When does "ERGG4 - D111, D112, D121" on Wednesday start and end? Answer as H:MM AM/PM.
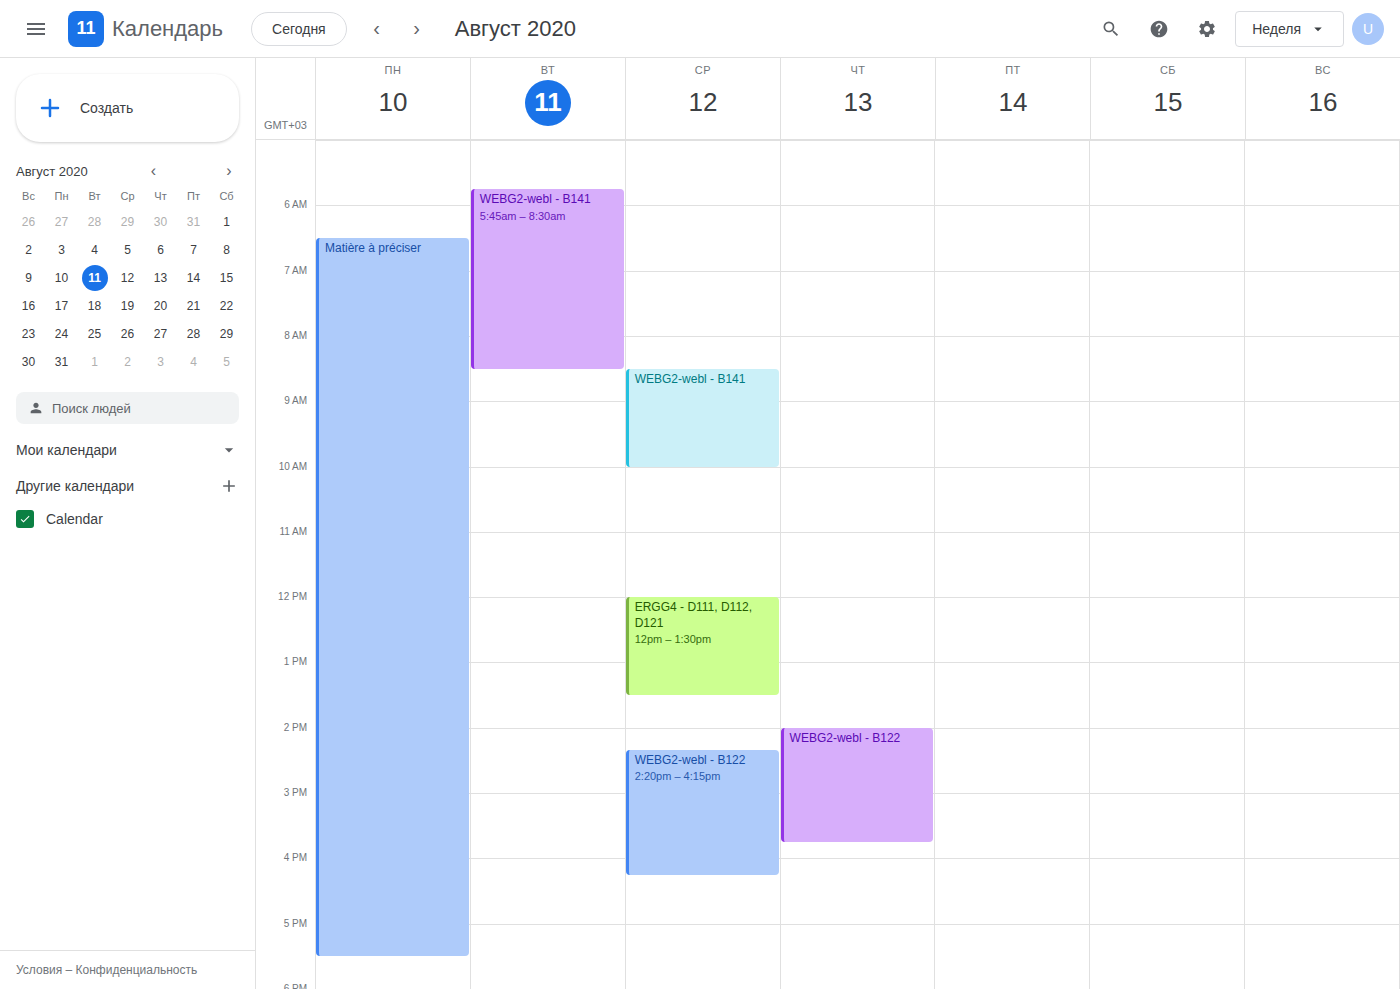
12:00 PM to 1:30 PM